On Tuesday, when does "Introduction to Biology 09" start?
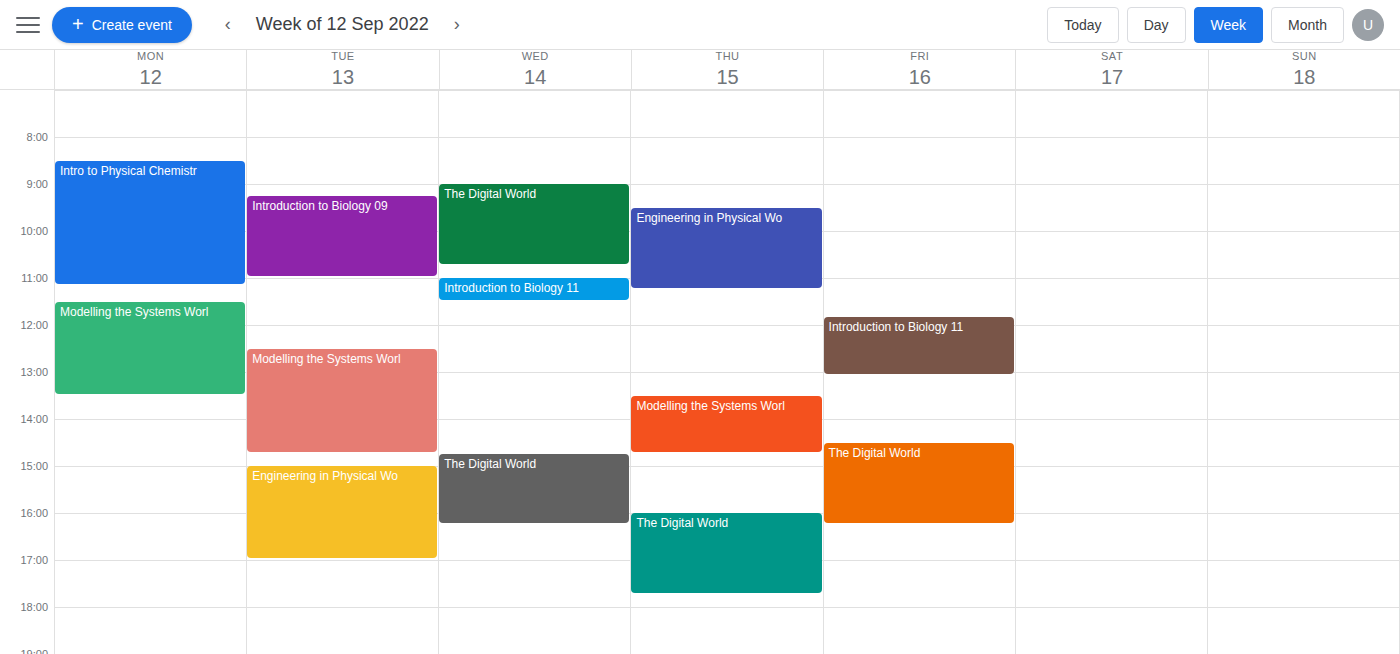
09:15